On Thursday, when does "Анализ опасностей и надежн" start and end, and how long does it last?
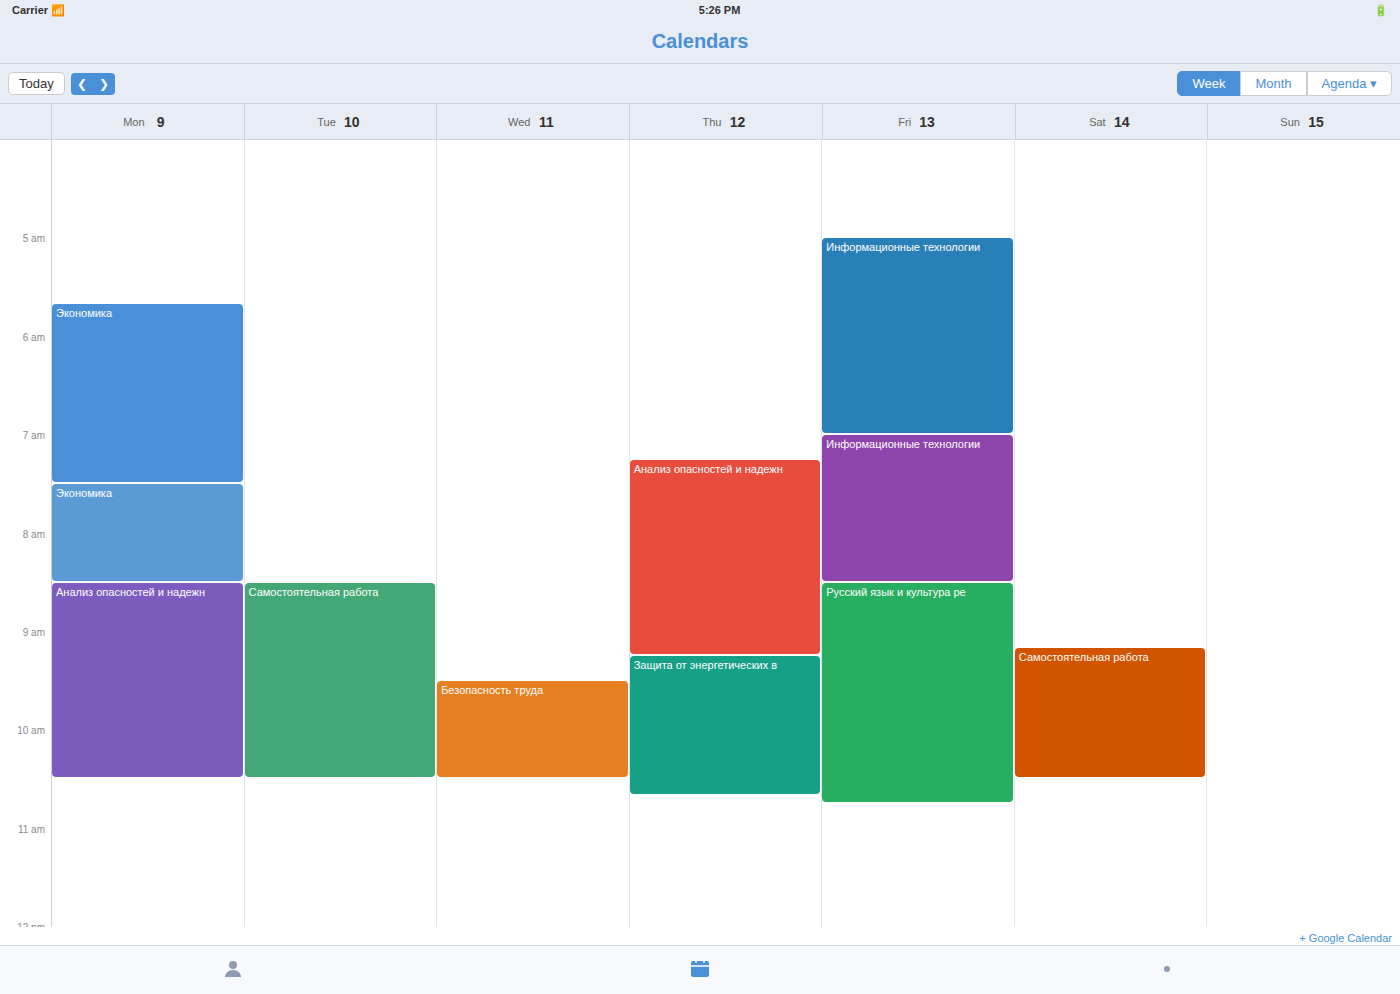
7:15 AM to 9:15 AM, 2 hours